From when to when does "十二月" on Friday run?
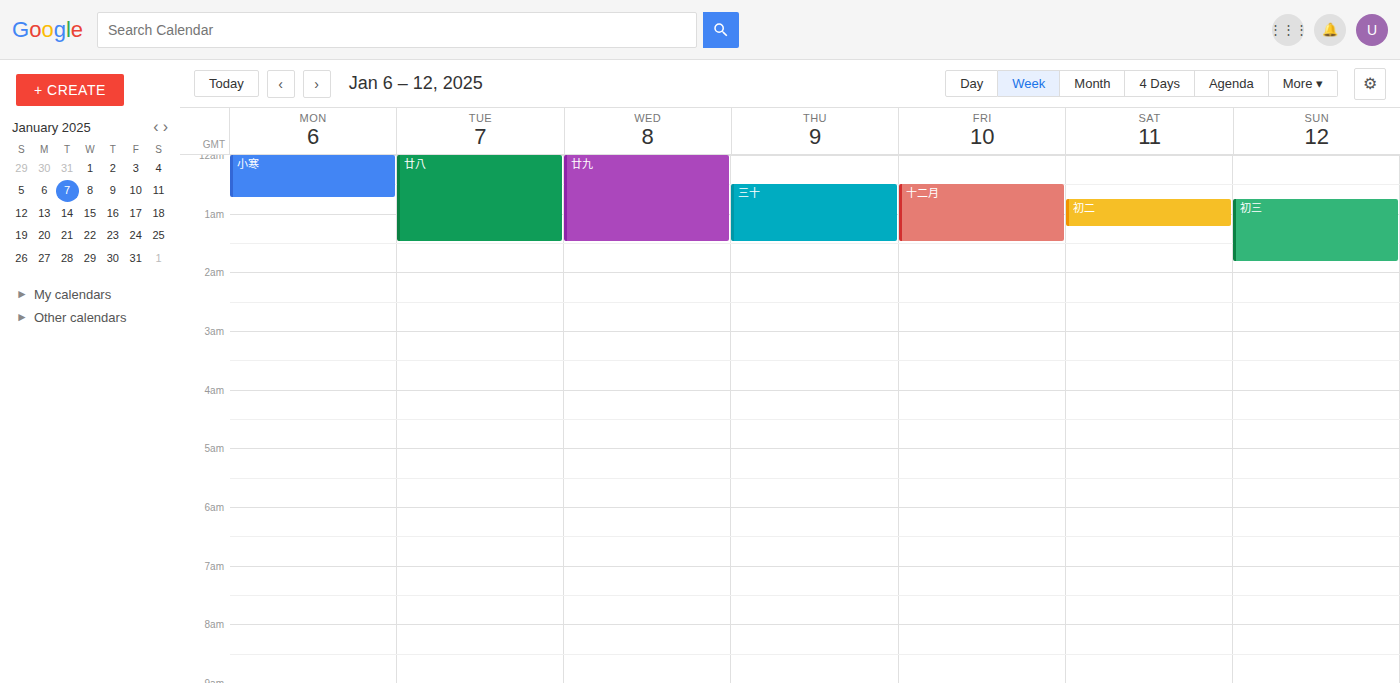
00:30 to 01:30